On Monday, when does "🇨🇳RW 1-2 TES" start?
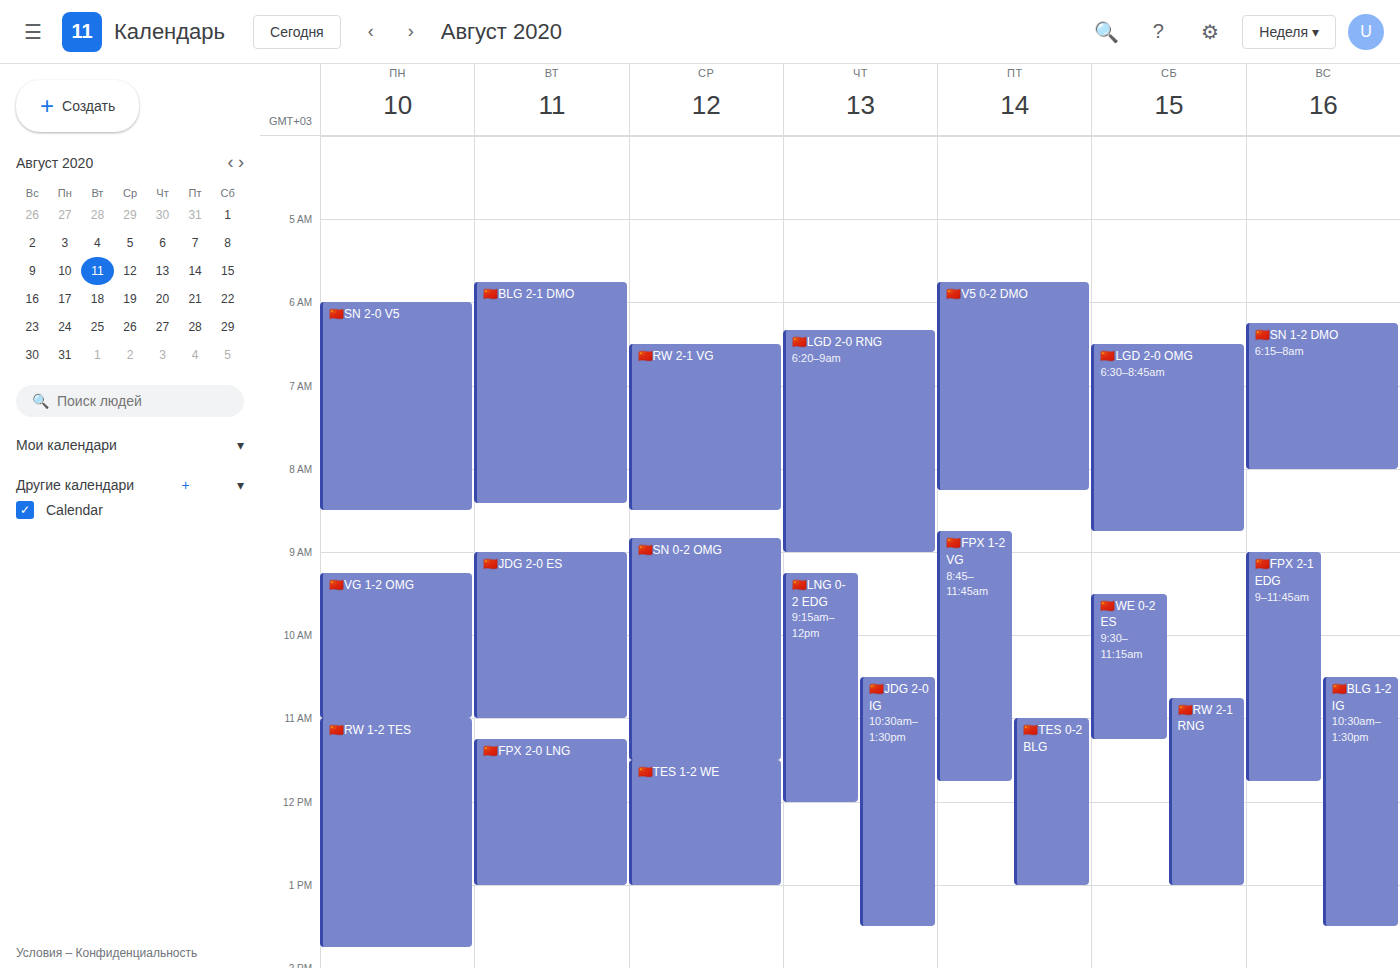
11:00 AM